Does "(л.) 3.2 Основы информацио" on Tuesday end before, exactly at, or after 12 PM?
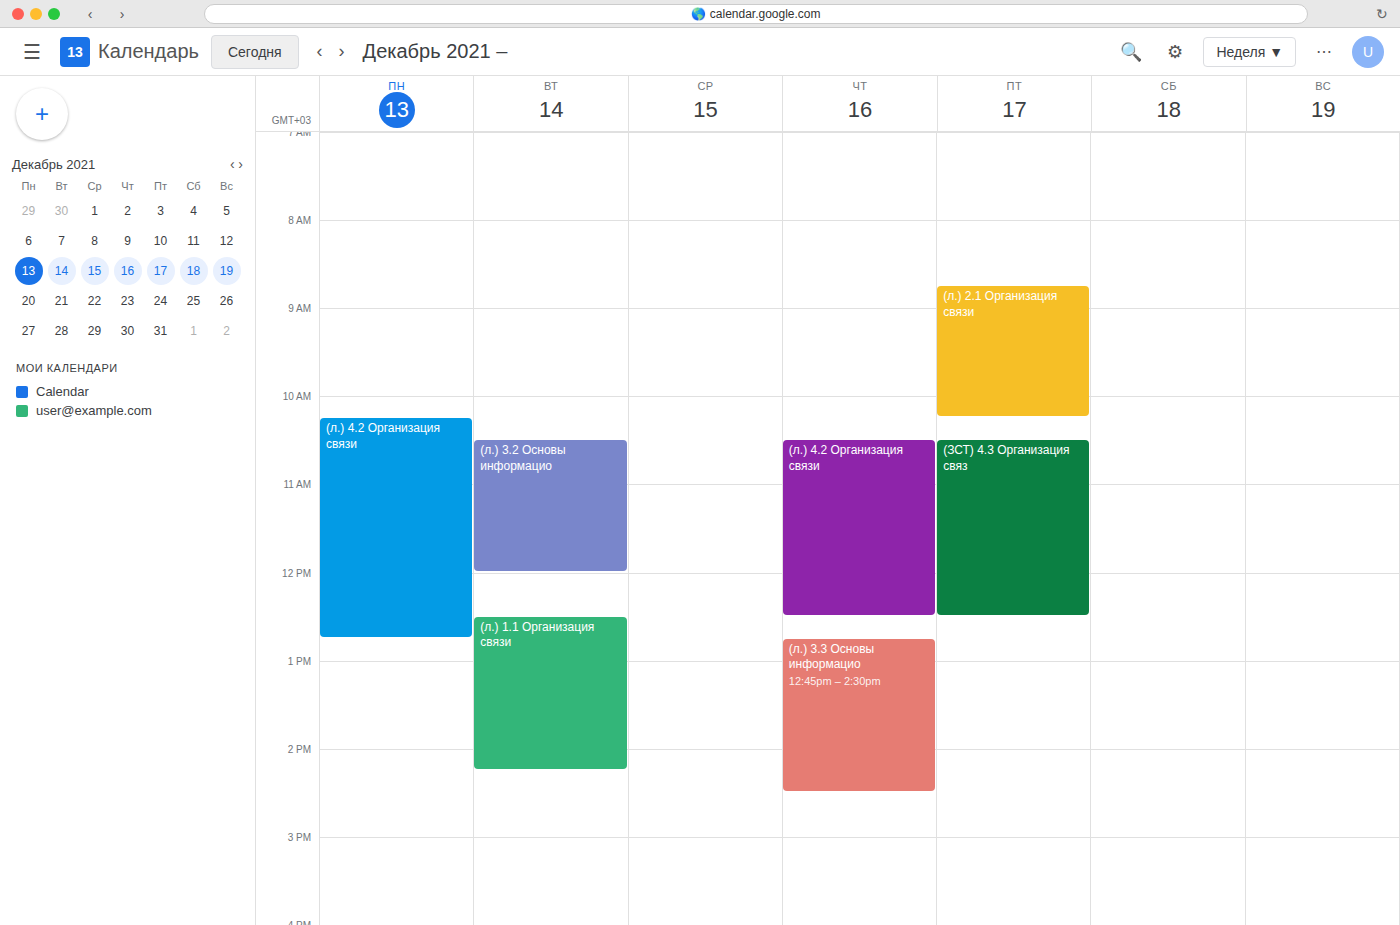
12:00 PM -- exactly at 12 PM, on the 12 PM line.